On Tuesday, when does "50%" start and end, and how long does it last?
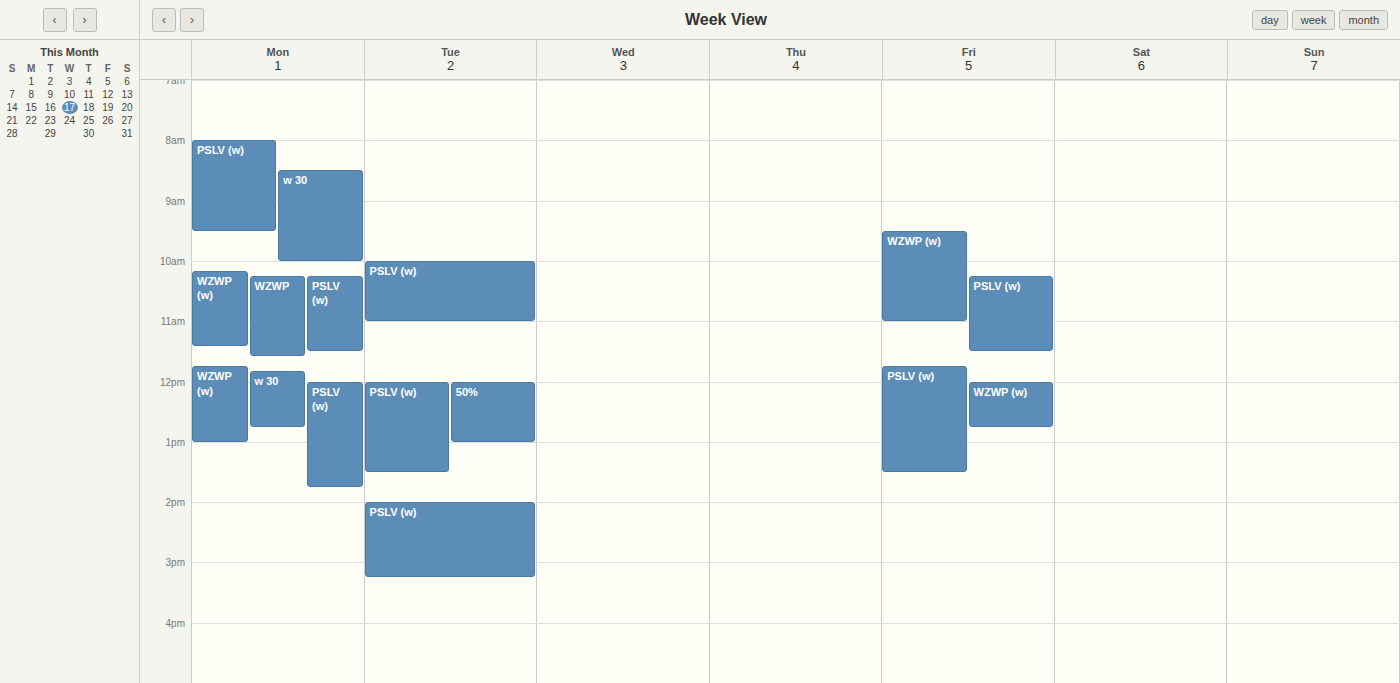
12:00 PM to 1:00 PM, 1 hour